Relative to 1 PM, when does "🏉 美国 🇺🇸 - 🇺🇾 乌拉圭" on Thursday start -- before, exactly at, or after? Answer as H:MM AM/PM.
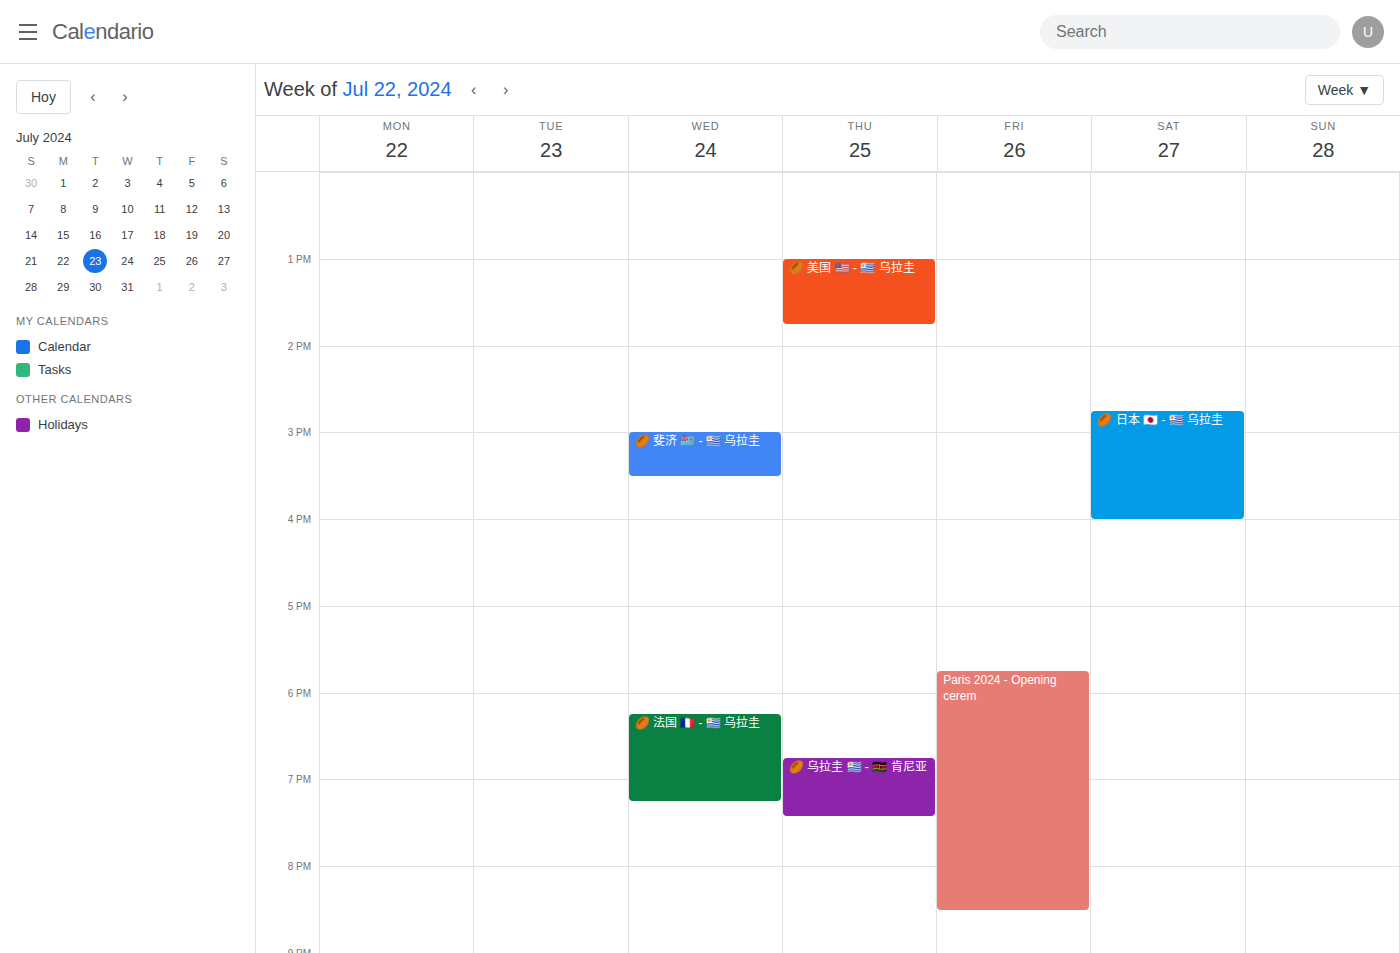
1:00 PM -- exactly at 1 PM, on the 1 PM line.